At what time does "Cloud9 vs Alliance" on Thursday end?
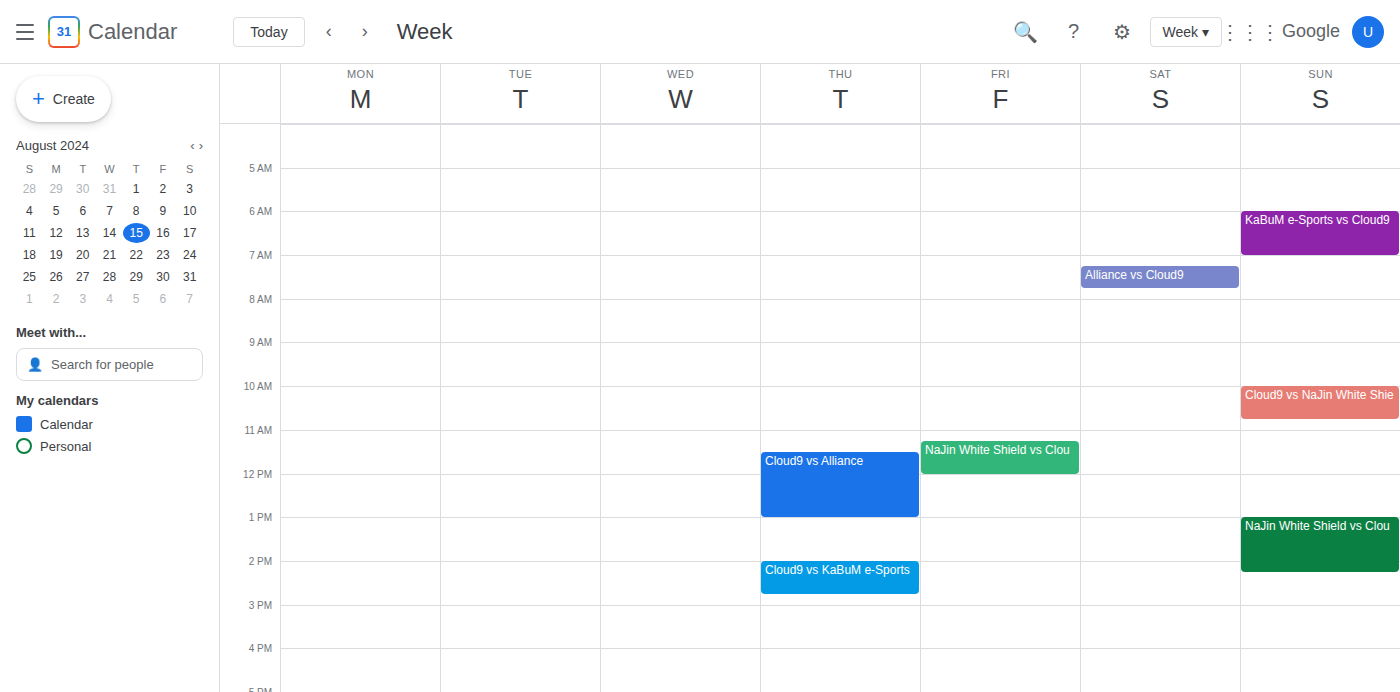
1:00 PM